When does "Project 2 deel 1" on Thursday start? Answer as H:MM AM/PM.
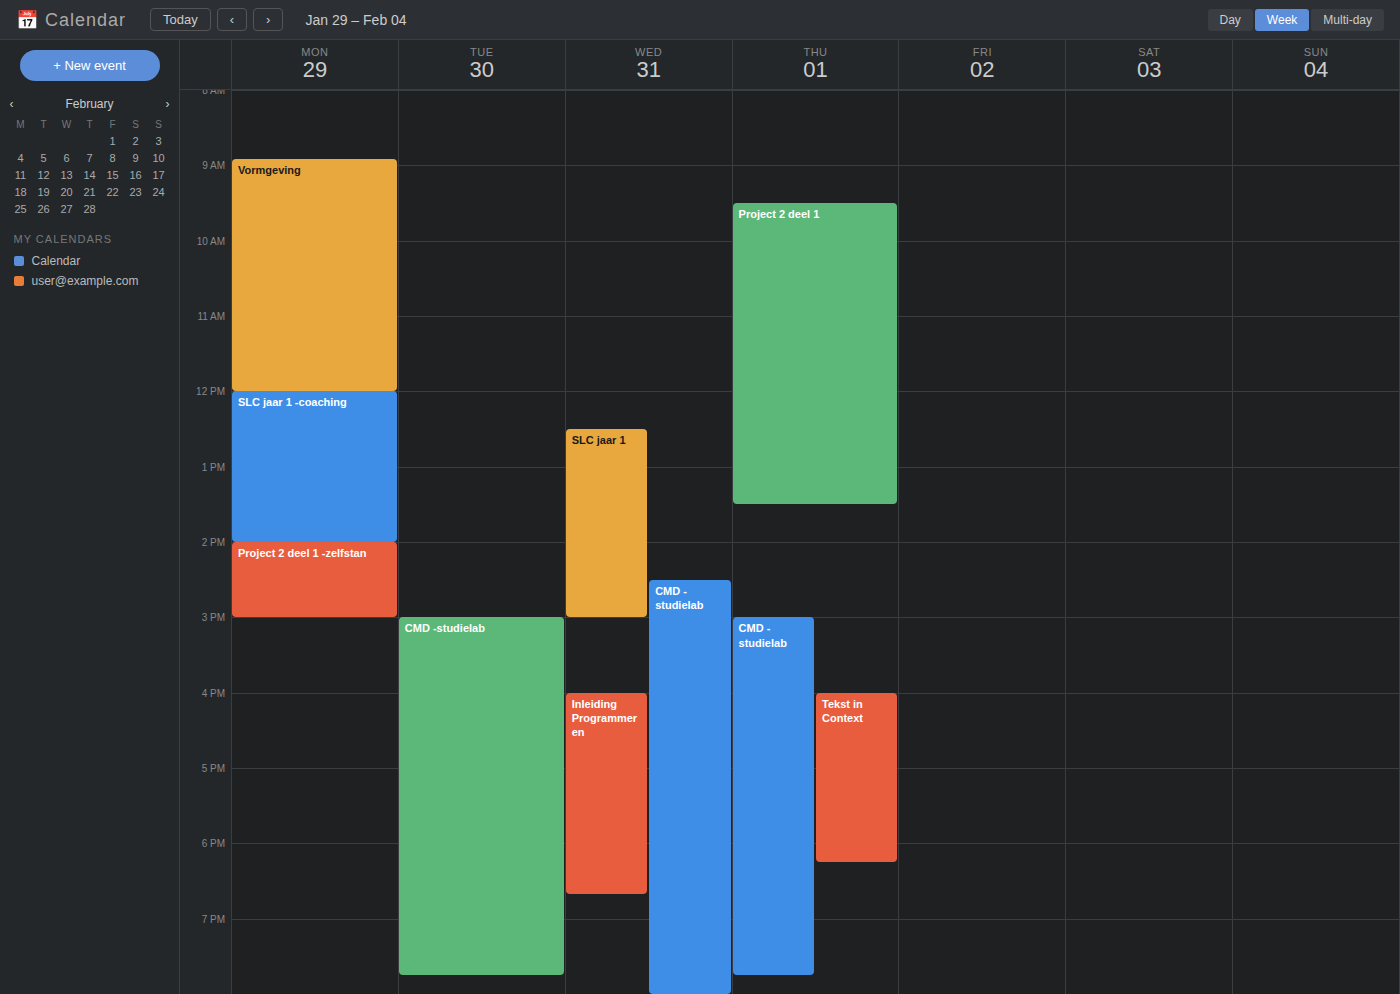
9:30 AM